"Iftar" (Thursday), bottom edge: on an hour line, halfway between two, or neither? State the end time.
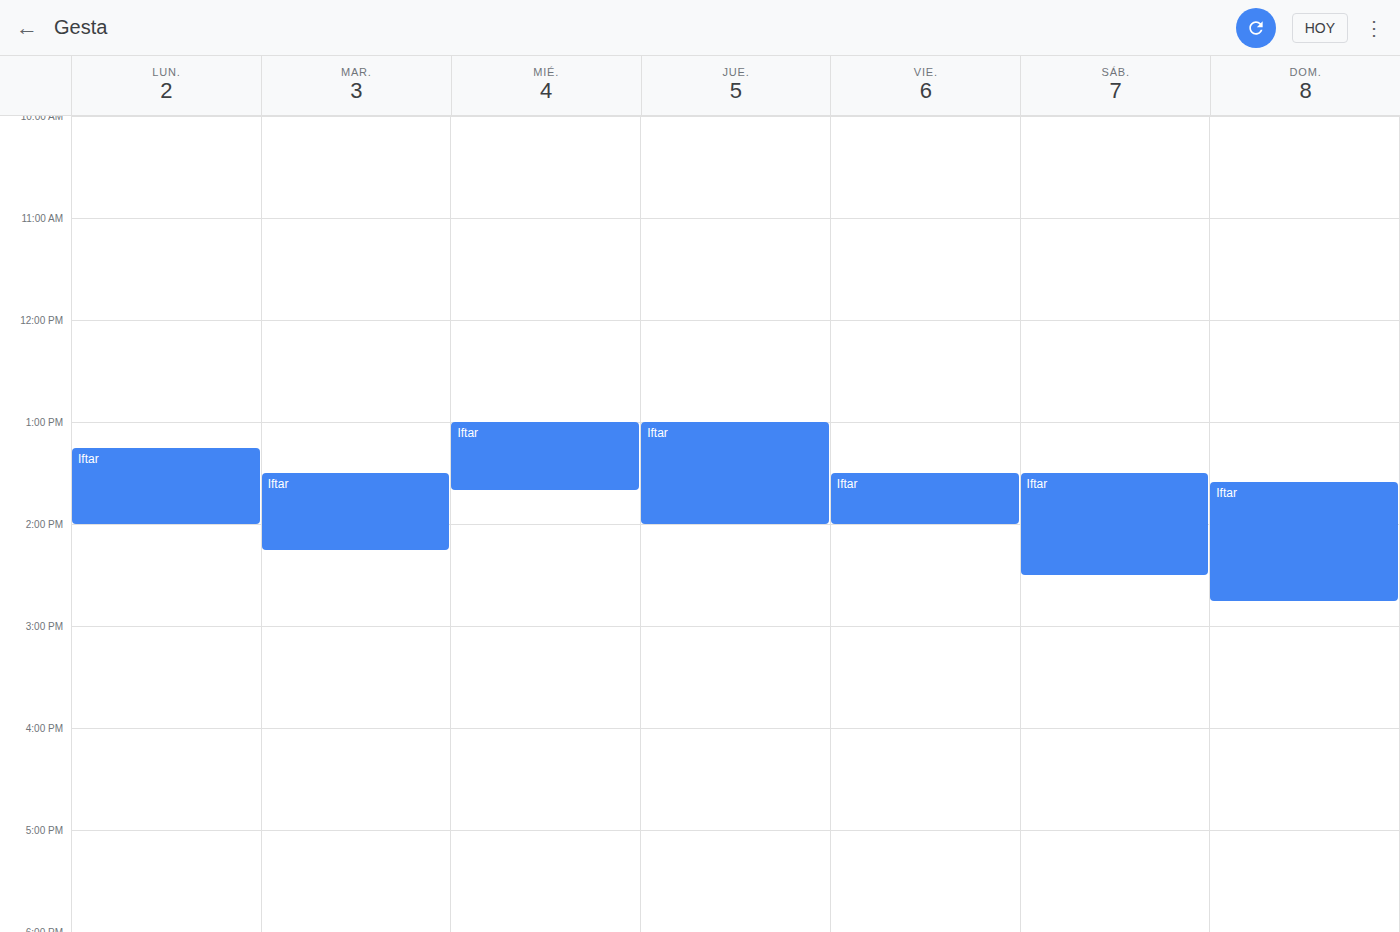
2:00 PM -- exactly on the 2 PM line.